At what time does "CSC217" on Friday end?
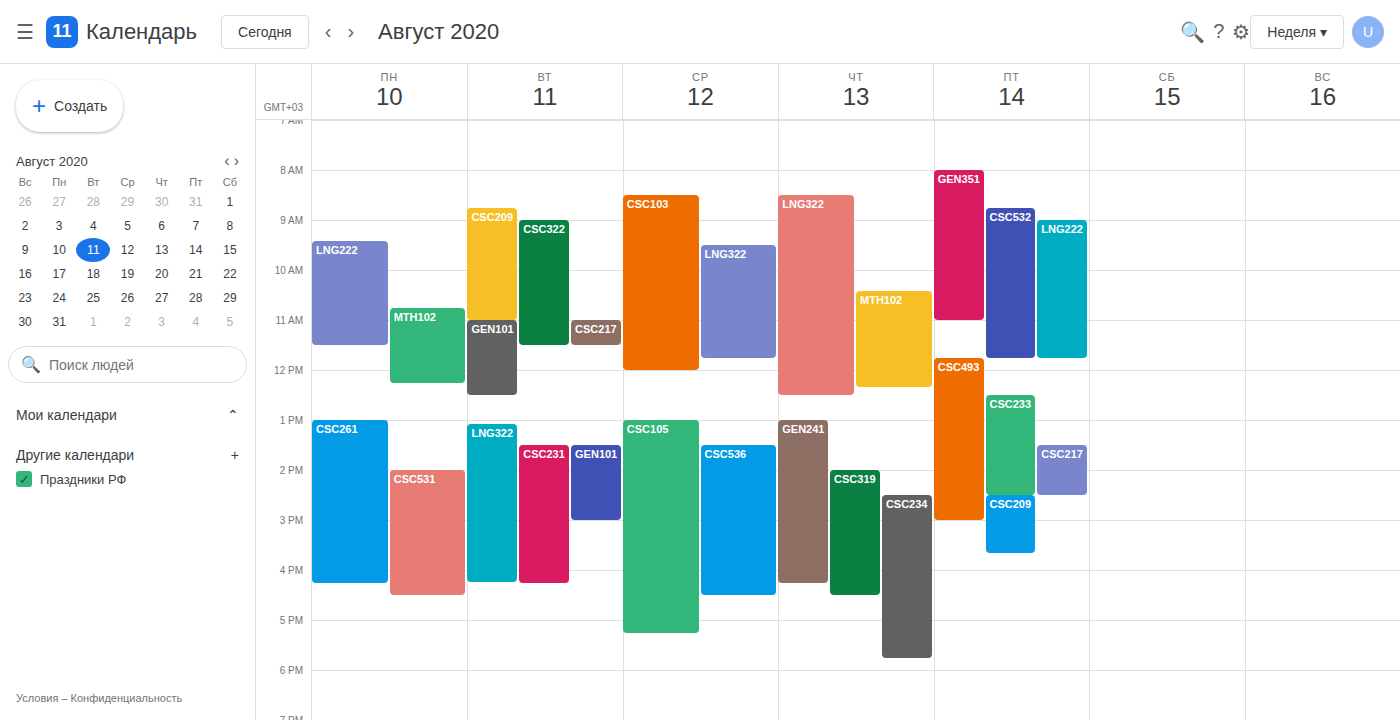
2:30 PM